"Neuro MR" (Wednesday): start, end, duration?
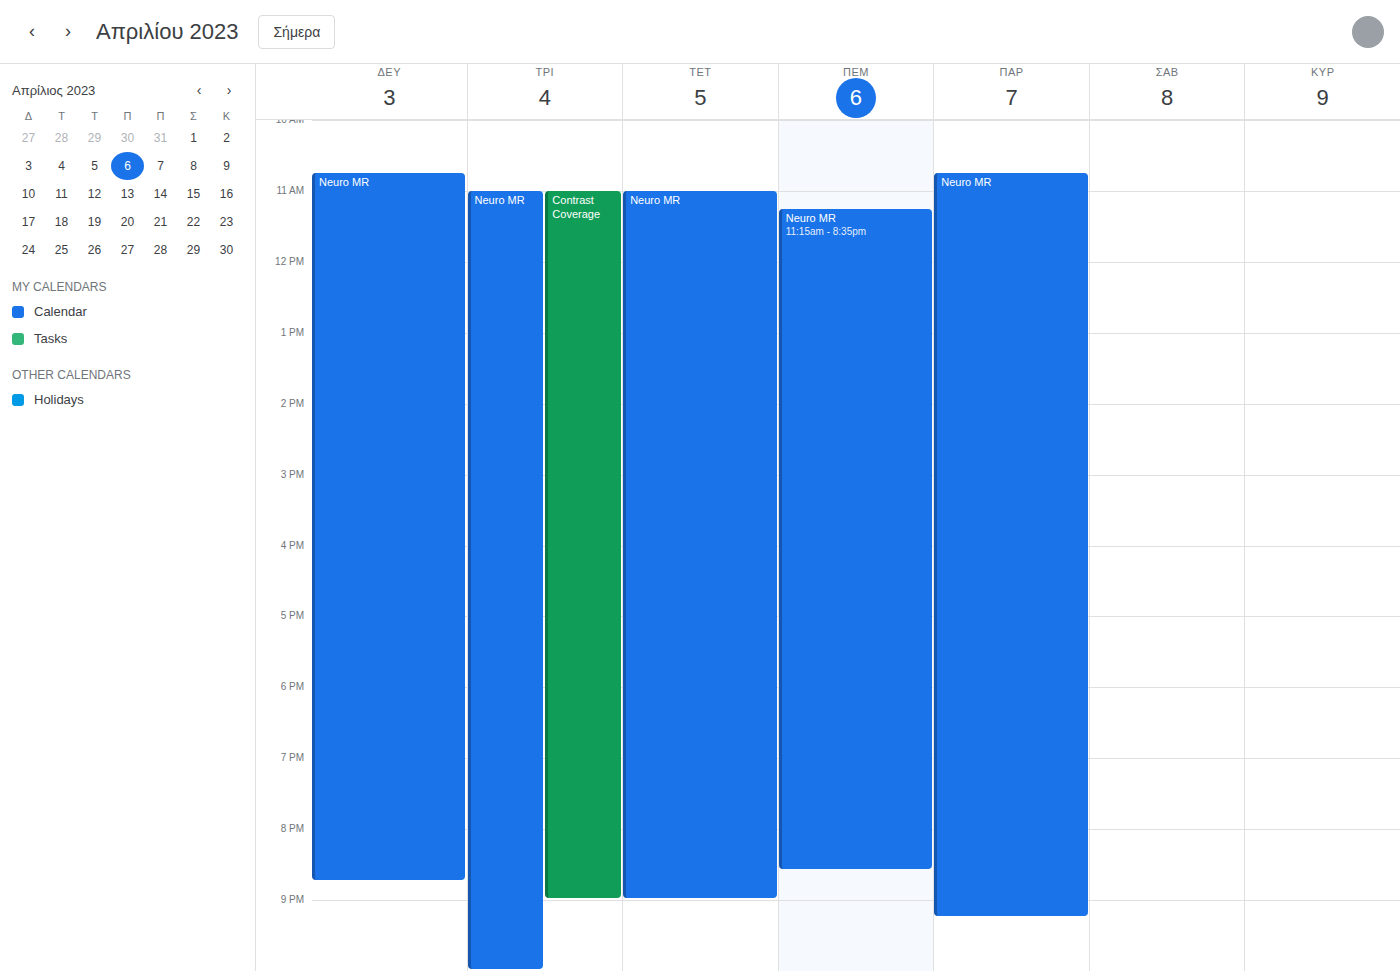
11:00 AM to 9:00 PM, 10 hours